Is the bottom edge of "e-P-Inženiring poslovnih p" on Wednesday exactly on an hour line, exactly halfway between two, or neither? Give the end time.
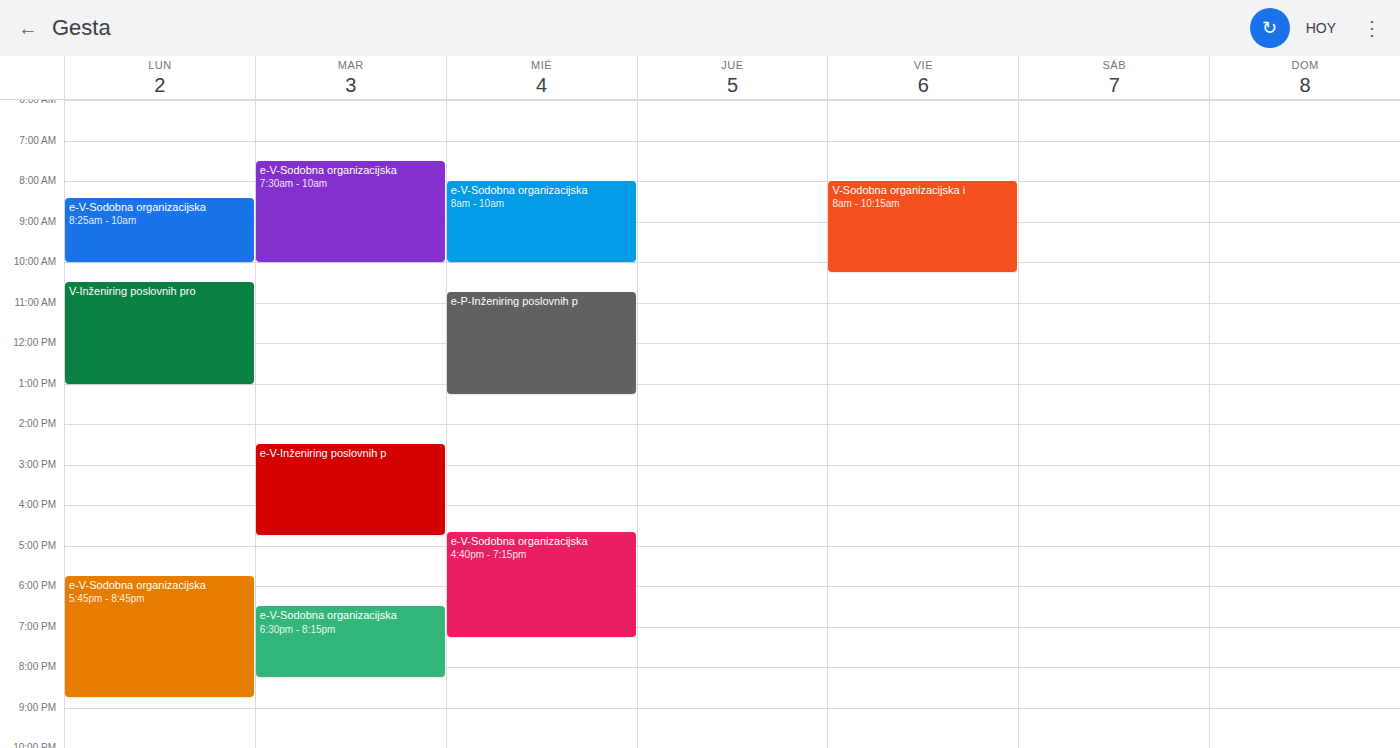
1:15 PM -- neither: a quarter of the way from the 1 PM line to the 2 PM line.